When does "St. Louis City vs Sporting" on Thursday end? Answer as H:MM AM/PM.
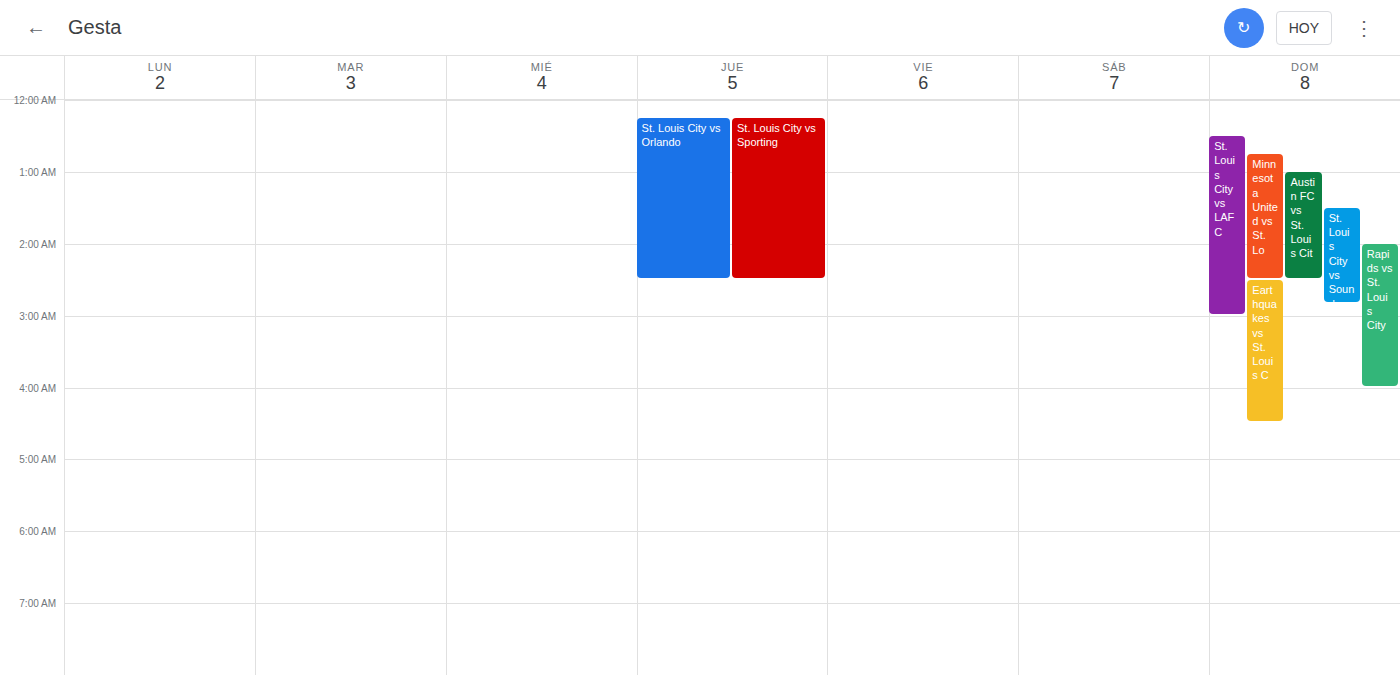
2:30 AM